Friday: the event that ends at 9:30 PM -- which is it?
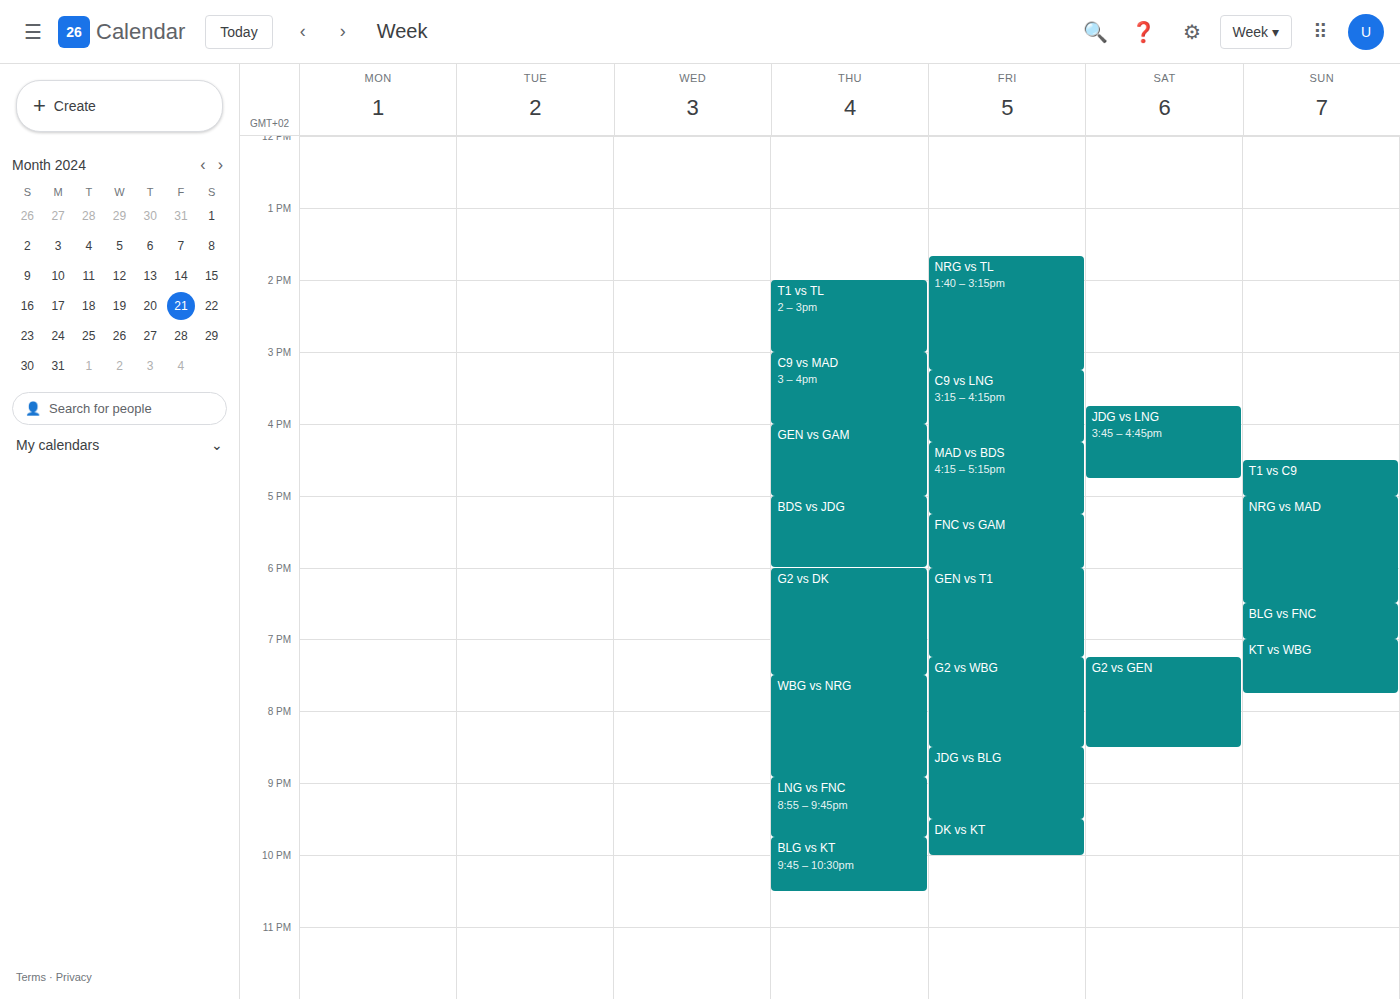
"JDG vs BLG"